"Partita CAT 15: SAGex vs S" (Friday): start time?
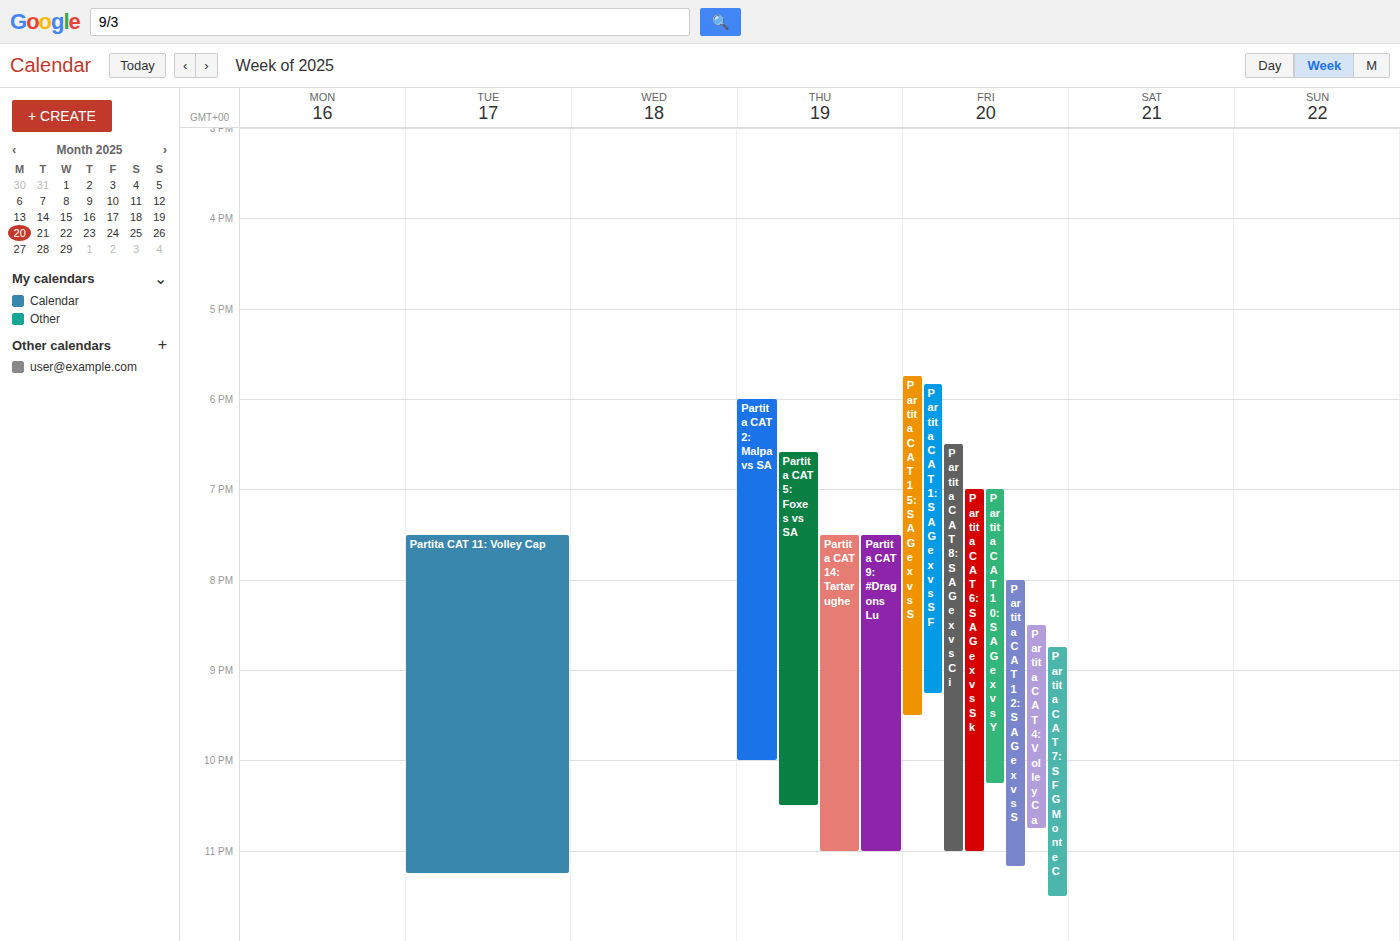
5:45 PM